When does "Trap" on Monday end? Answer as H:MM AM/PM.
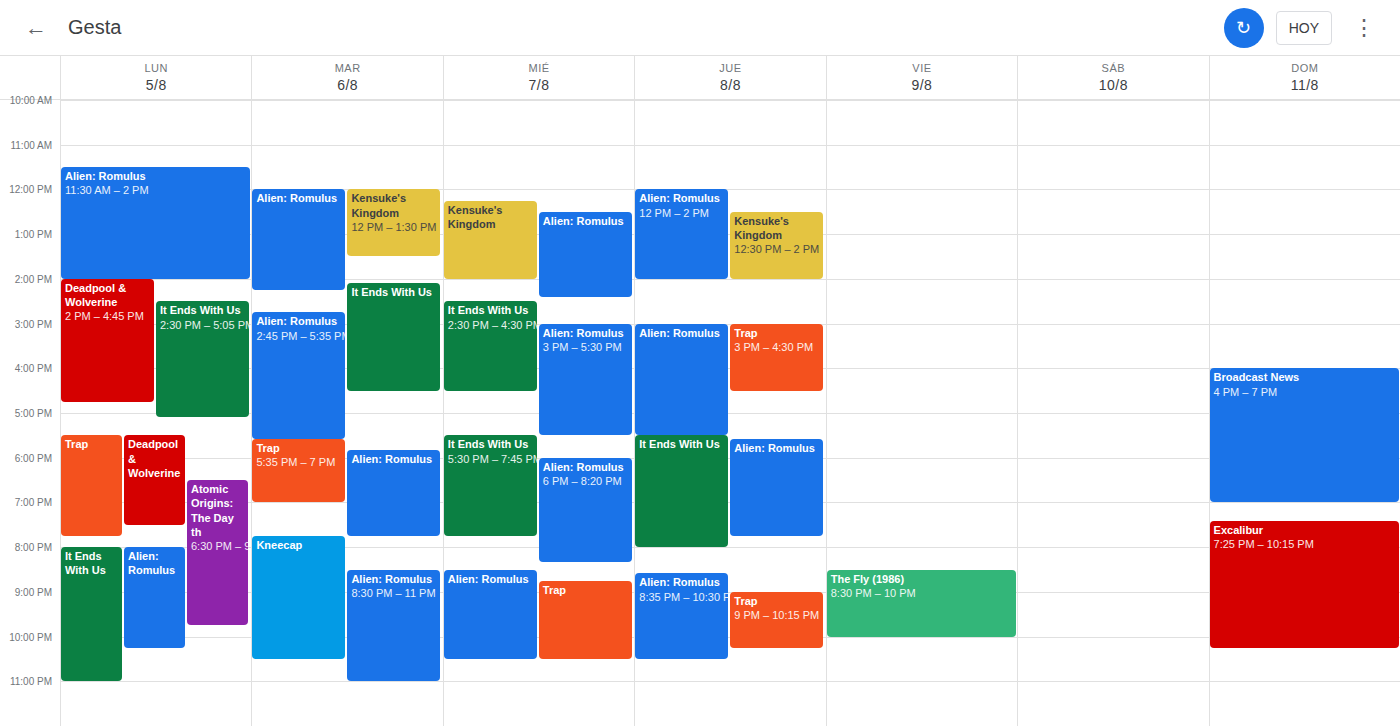
7:45 PM